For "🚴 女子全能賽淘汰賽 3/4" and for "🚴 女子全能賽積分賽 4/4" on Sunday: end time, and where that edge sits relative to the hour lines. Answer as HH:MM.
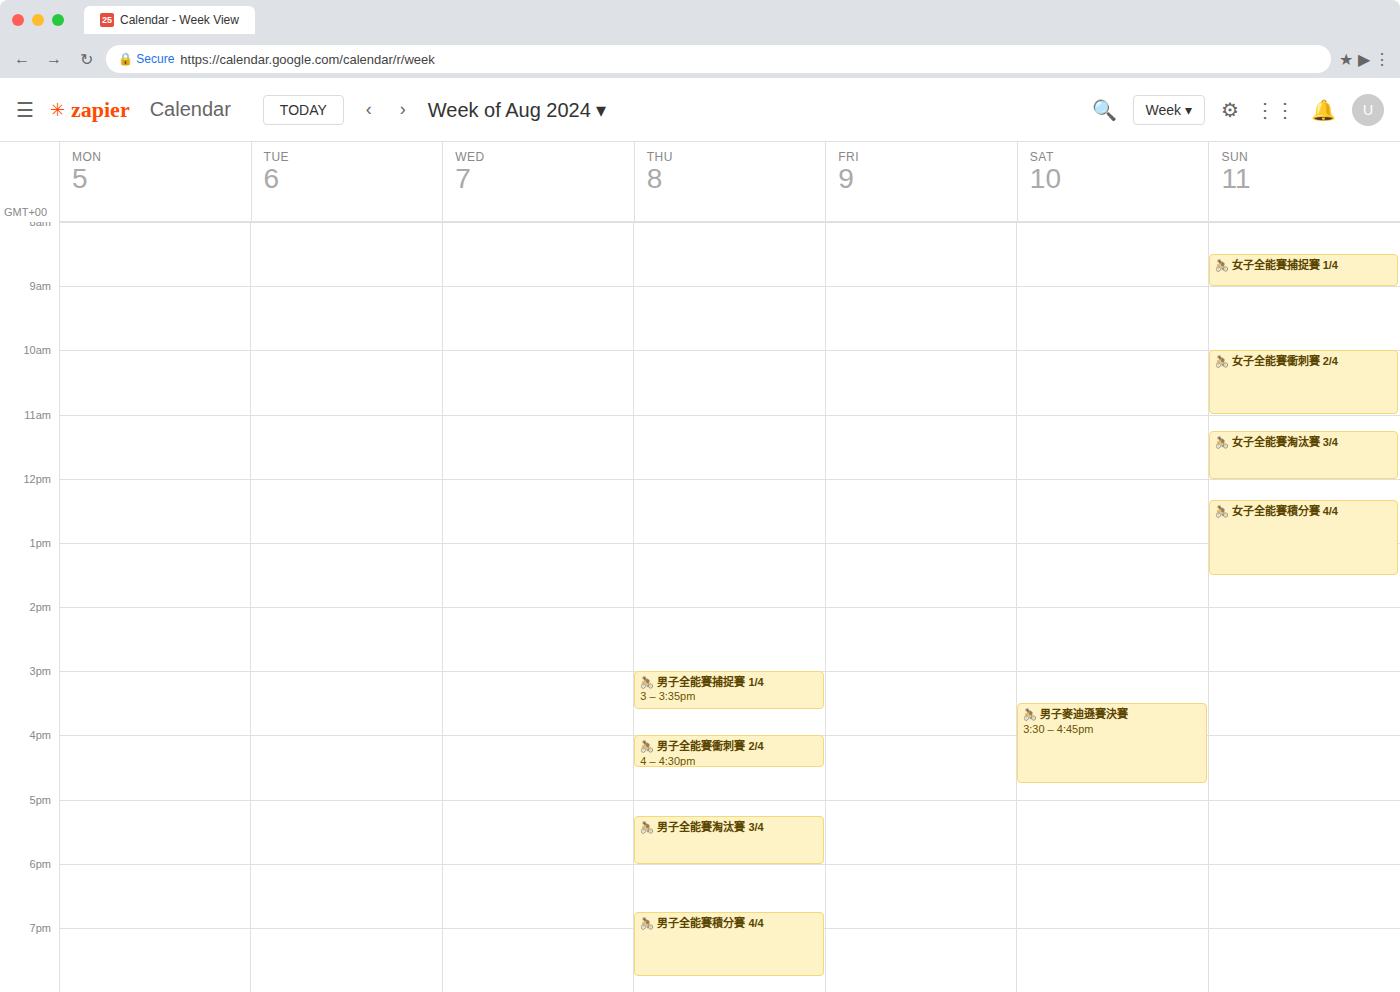
"🚴 女子全能賽淘汰賽 3/4": 12:00, exactly on the 12:00 line. "🚴 女子全能賽積分賽 4/4": 13:30, halfway between the 13:00 and 14:00 lines.